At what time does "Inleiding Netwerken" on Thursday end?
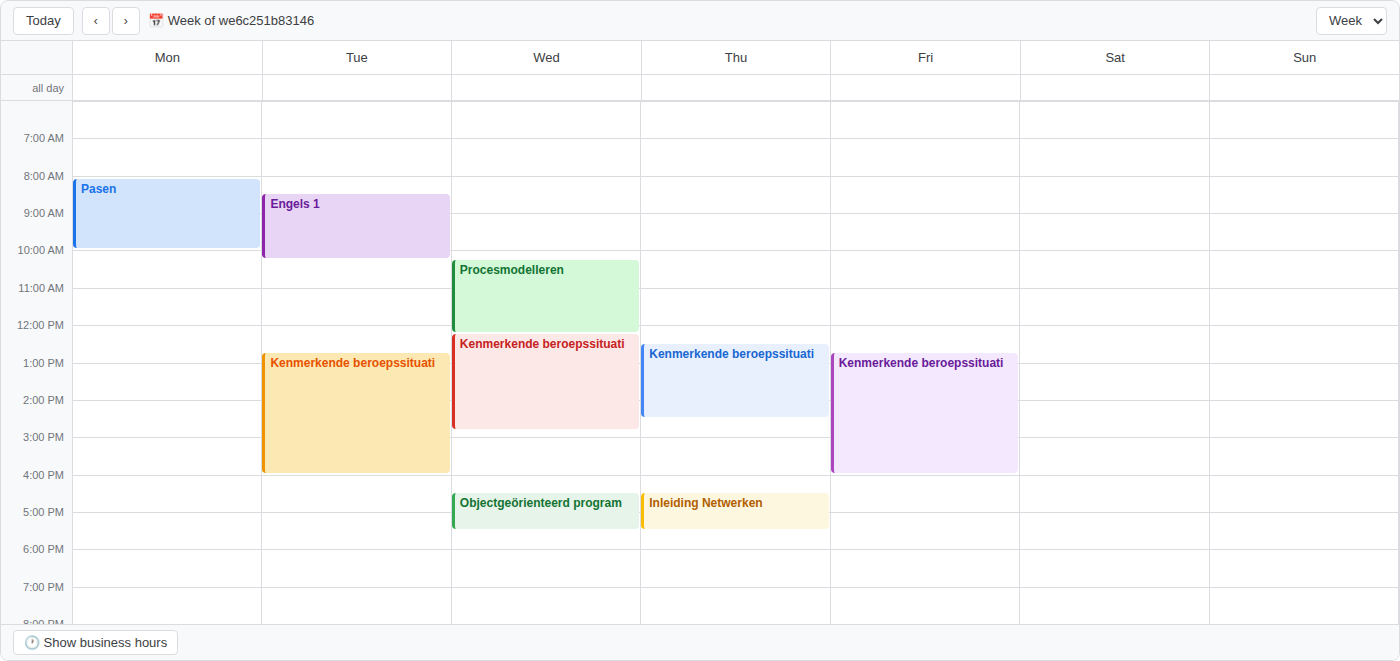
5:30 PM